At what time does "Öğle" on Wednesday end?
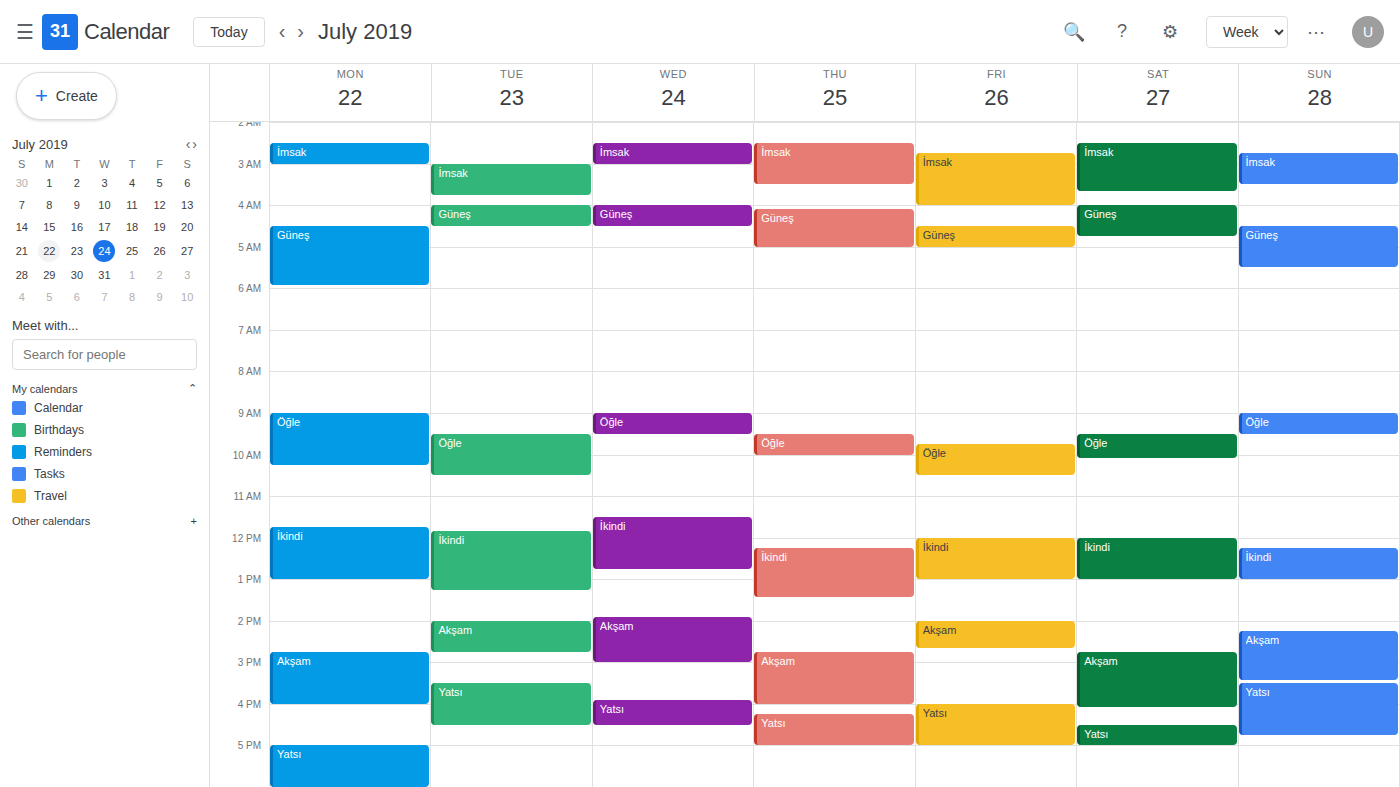
09:30